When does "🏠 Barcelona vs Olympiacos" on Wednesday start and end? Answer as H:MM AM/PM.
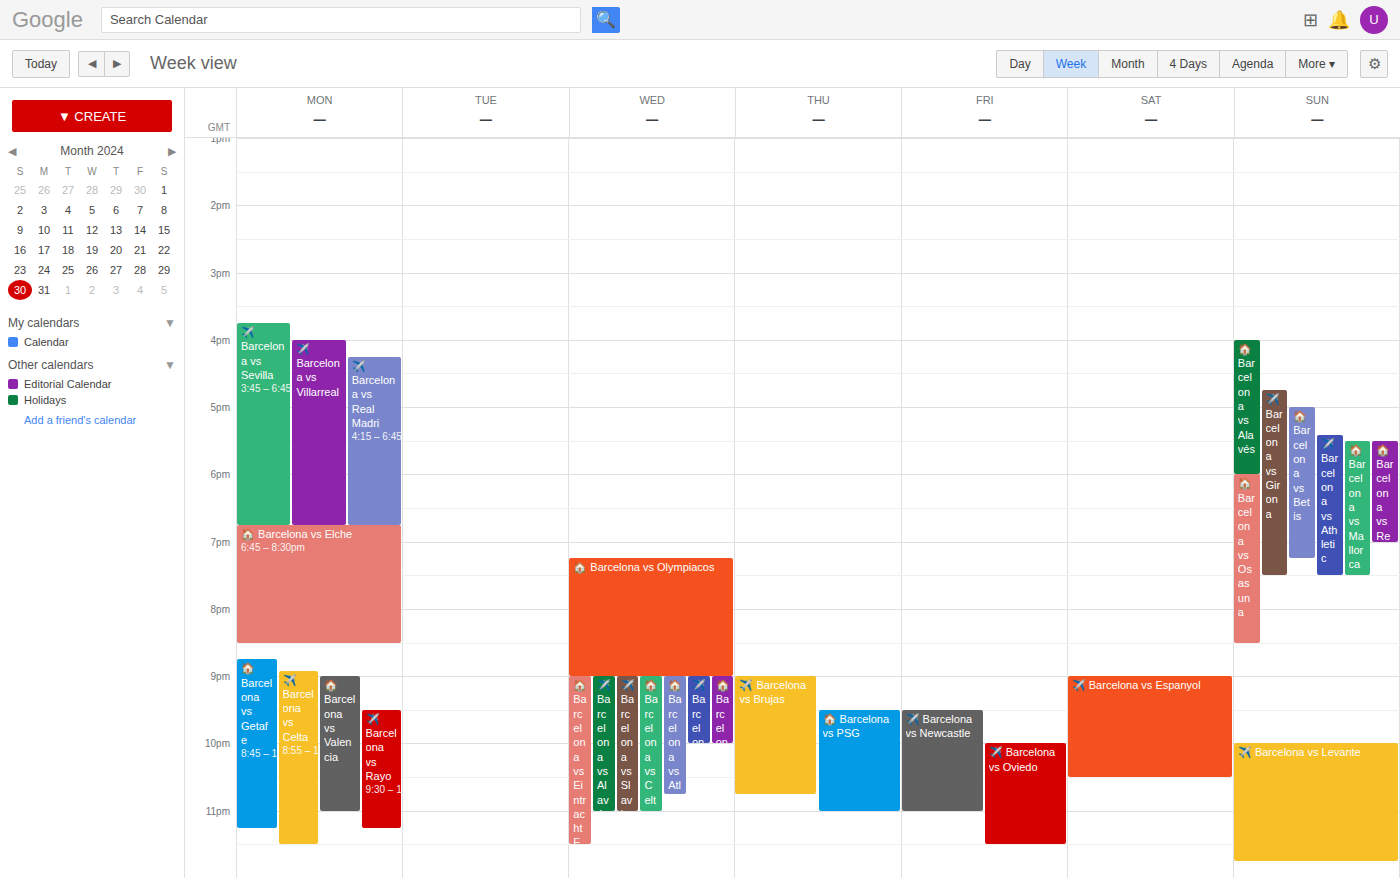
7:15 PM to 9:00 PM